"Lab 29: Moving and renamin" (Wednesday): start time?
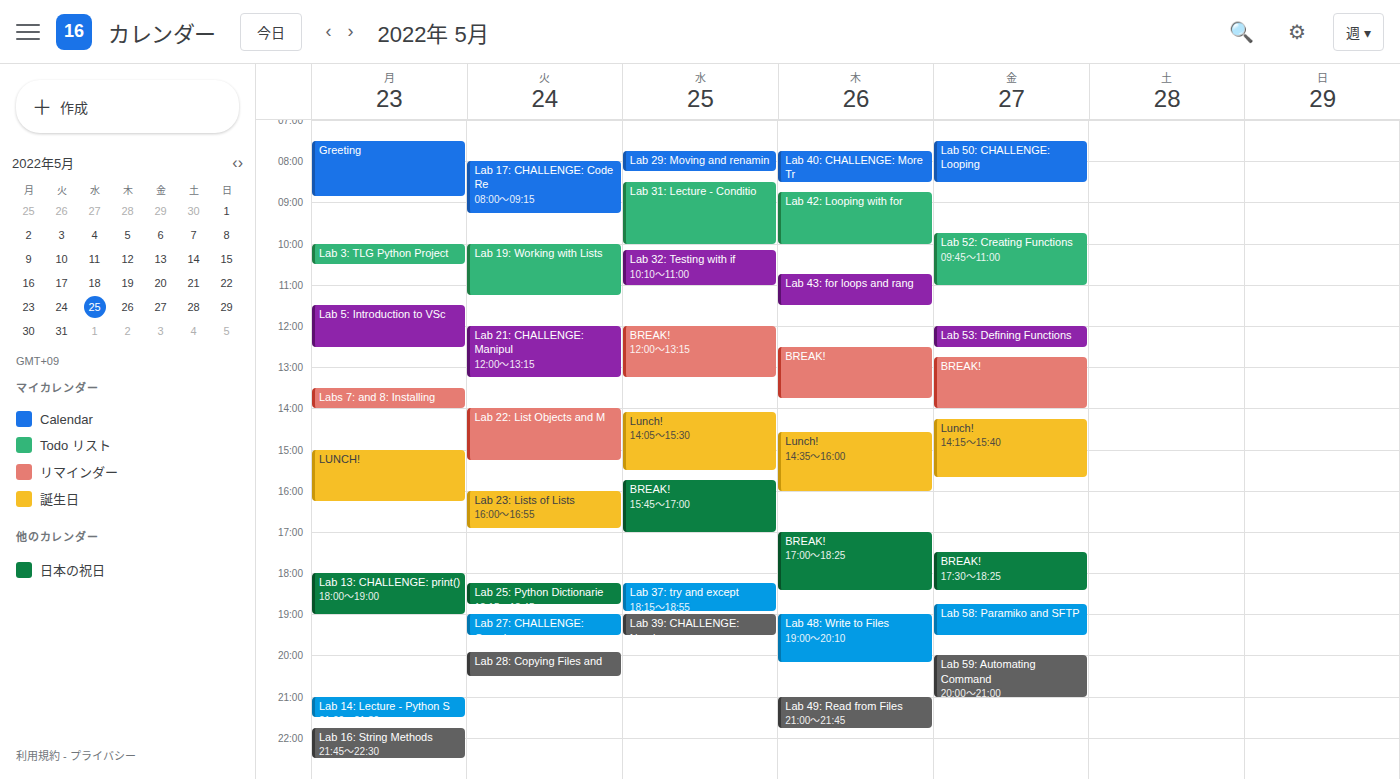
7:45 AM